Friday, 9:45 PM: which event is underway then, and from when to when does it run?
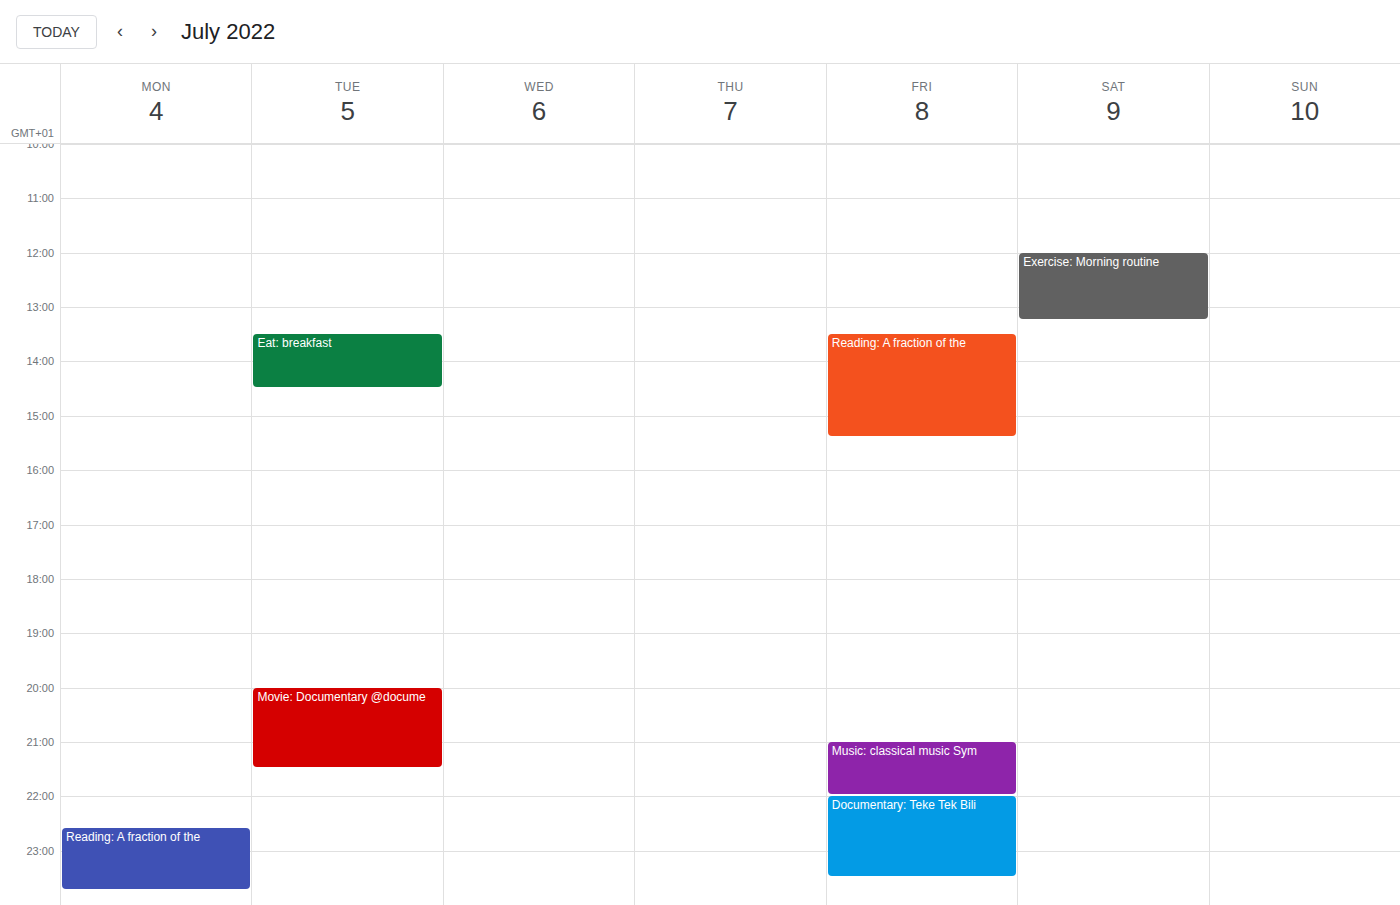
"Music: classical music Sym", 9:00 PM to 10:00 PM